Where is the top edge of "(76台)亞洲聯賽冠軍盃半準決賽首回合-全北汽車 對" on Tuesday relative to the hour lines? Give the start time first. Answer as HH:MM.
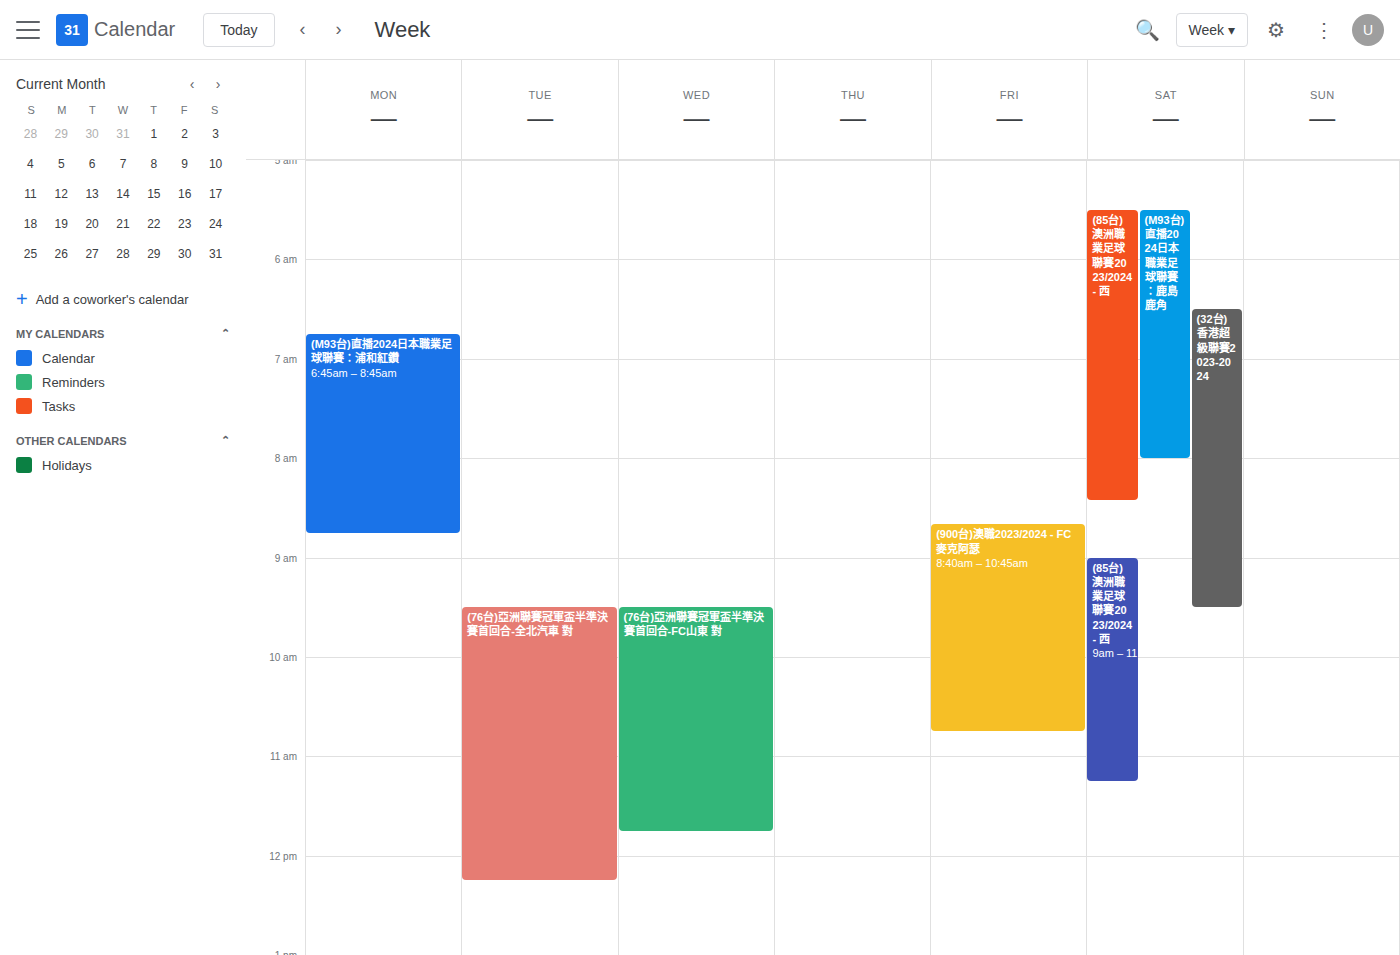
09:30 -- halfway between the 09:00 and 10:00 lines.